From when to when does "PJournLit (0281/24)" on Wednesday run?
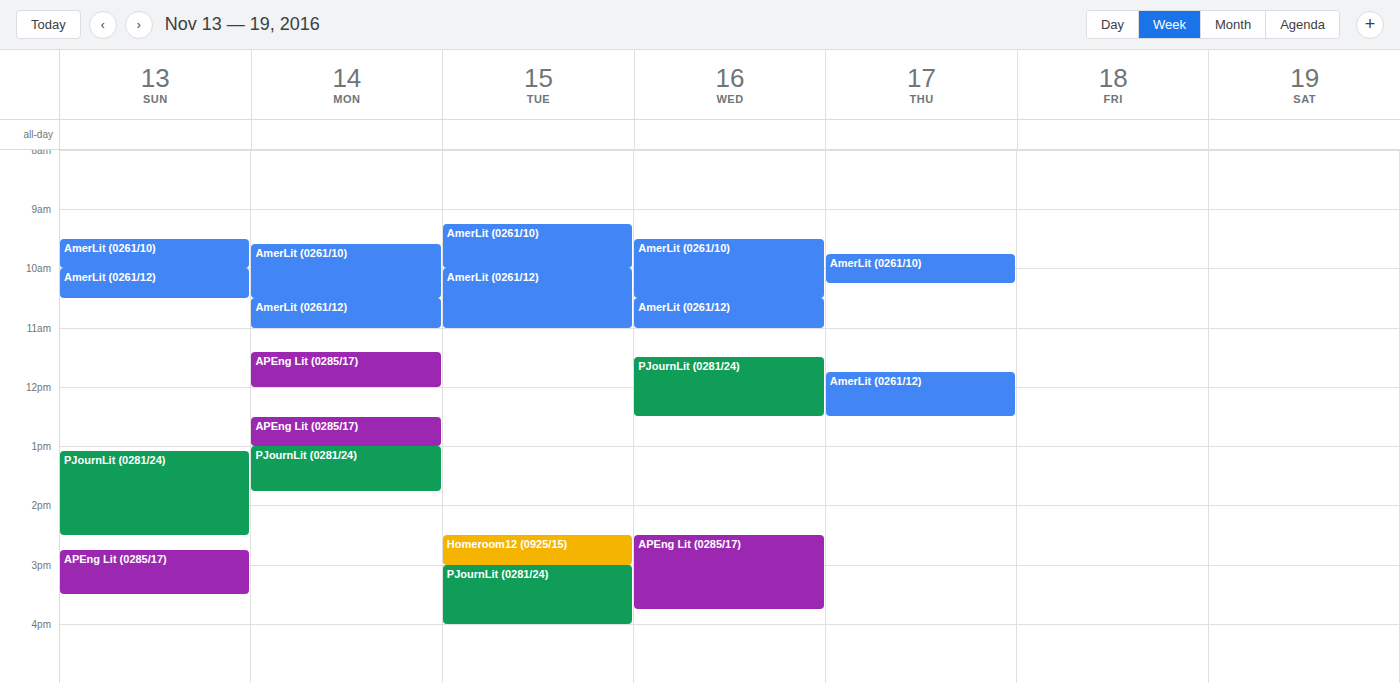
11:30 AM to 12:30 PM